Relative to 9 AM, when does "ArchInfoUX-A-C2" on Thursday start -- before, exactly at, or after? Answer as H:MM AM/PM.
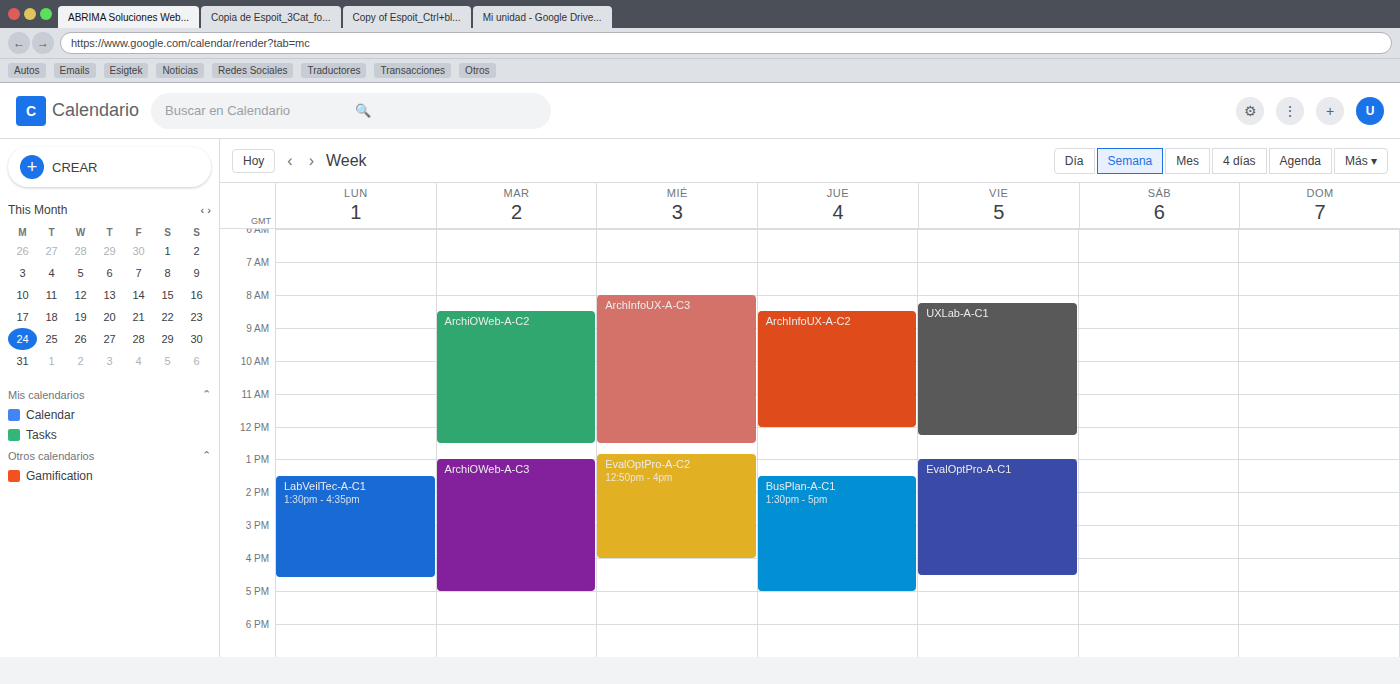
8:30 AM -- before 9 AM, 30 minutes above the 9 AM line.